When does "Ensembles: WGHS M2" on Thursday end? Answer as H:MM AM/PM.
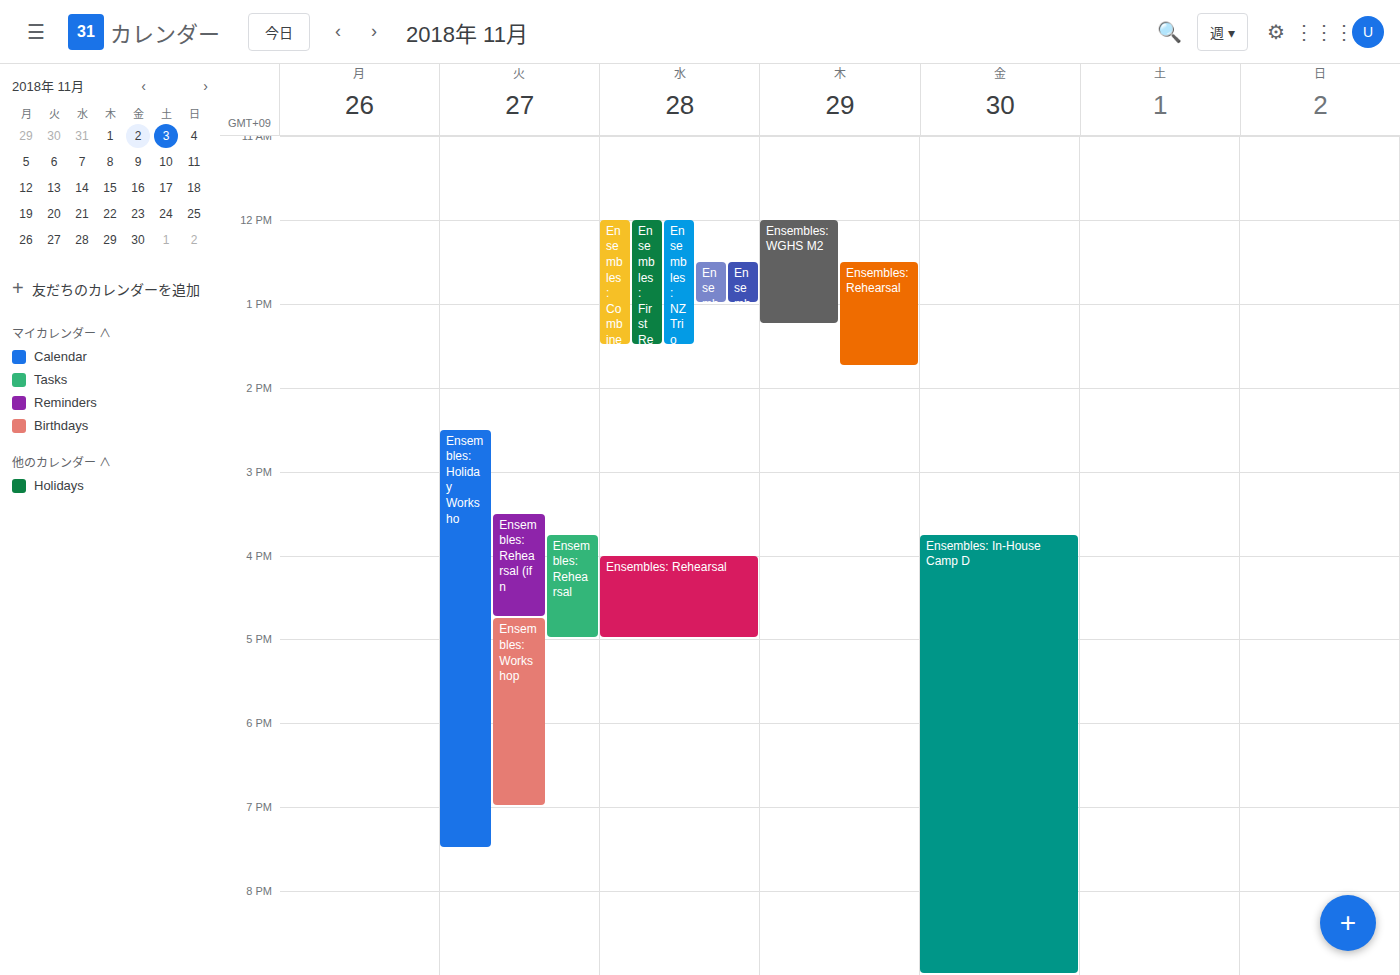
1:15 PM